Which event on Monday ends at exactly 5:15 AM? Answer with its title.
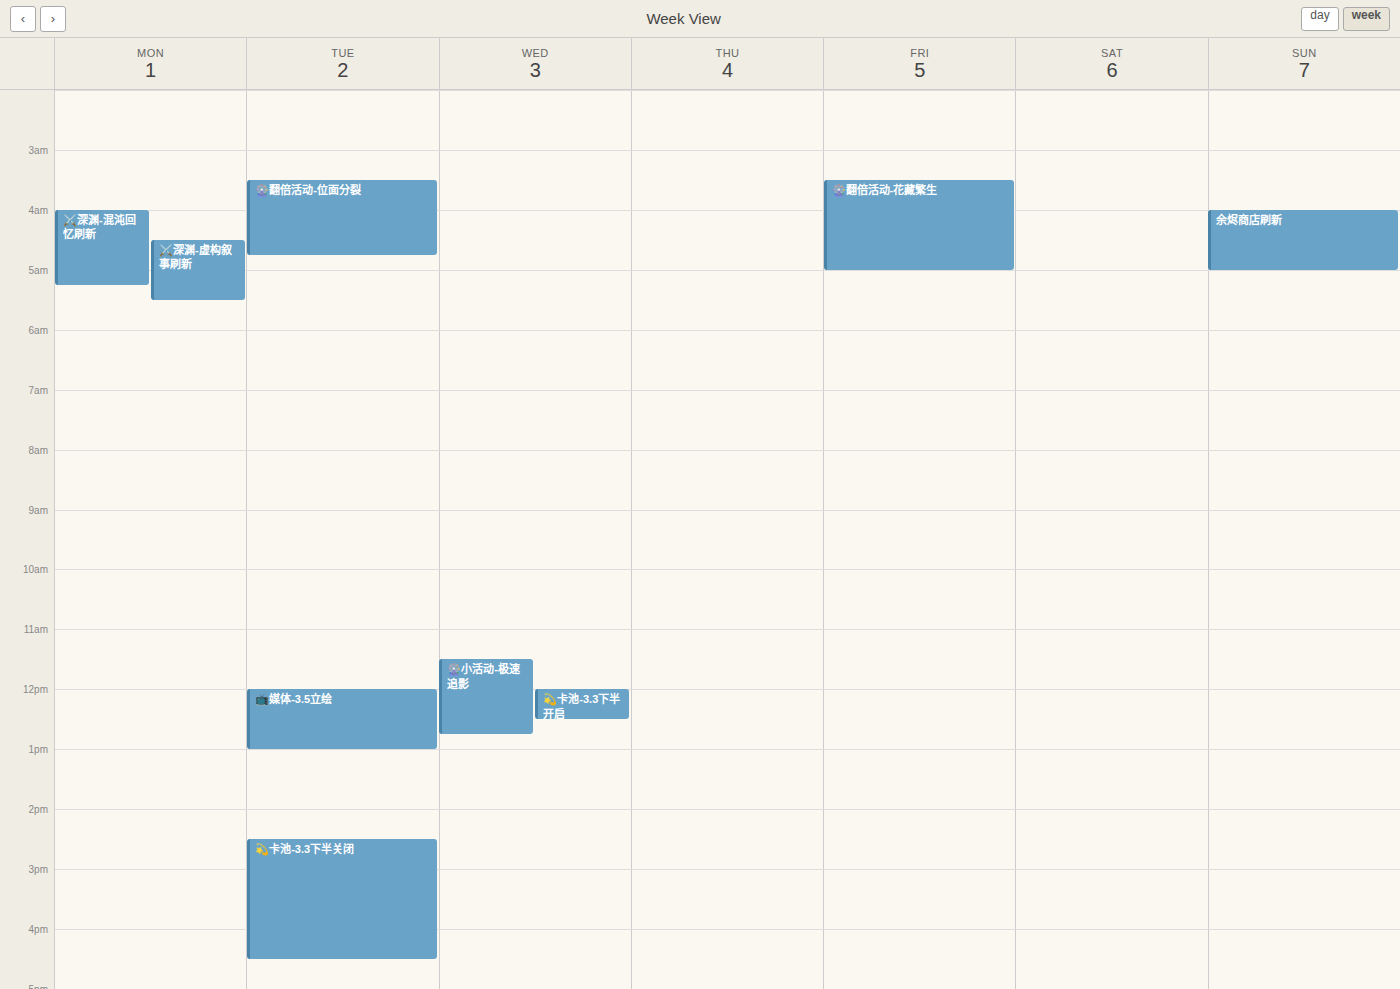
"⚔️深渊-混沌回忆刷新"